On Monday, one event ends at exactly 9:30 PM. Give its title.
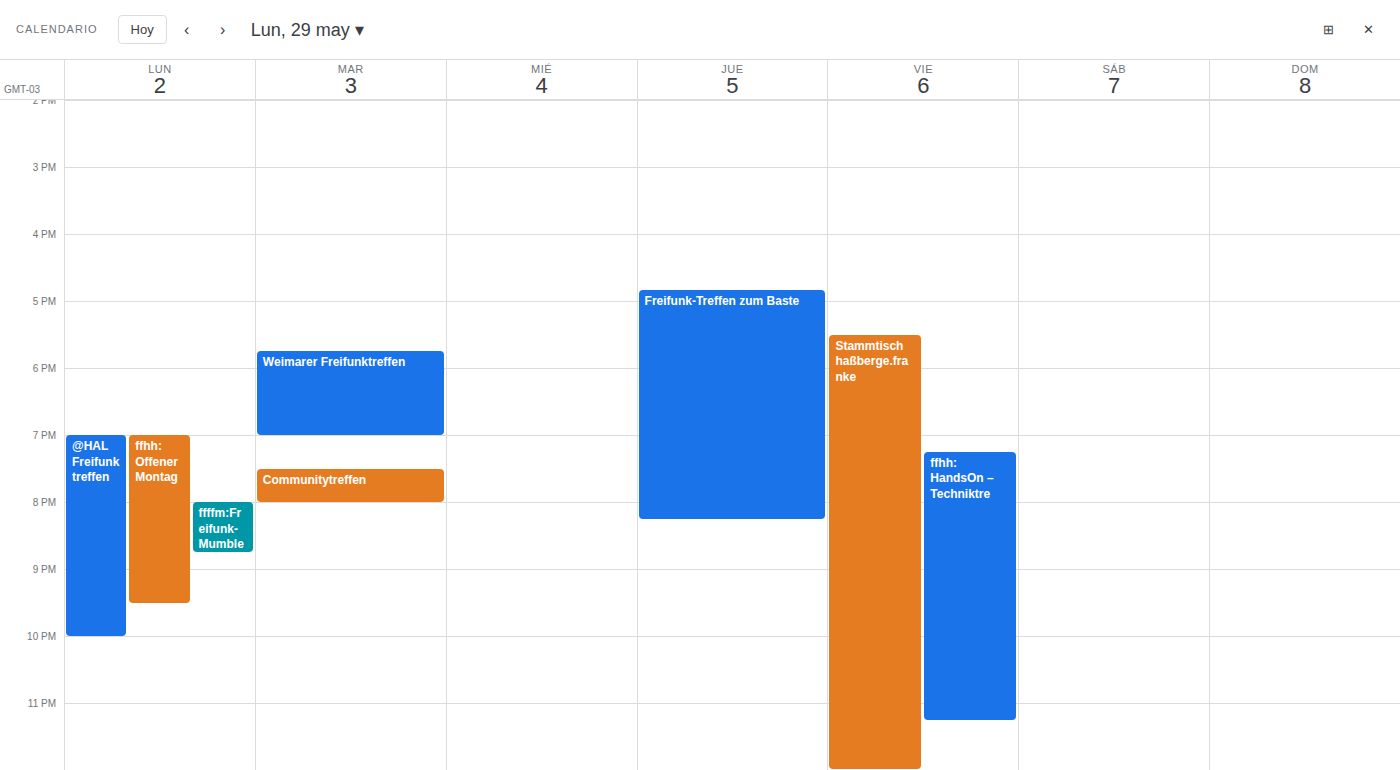
"ffhh: Offener Montag"